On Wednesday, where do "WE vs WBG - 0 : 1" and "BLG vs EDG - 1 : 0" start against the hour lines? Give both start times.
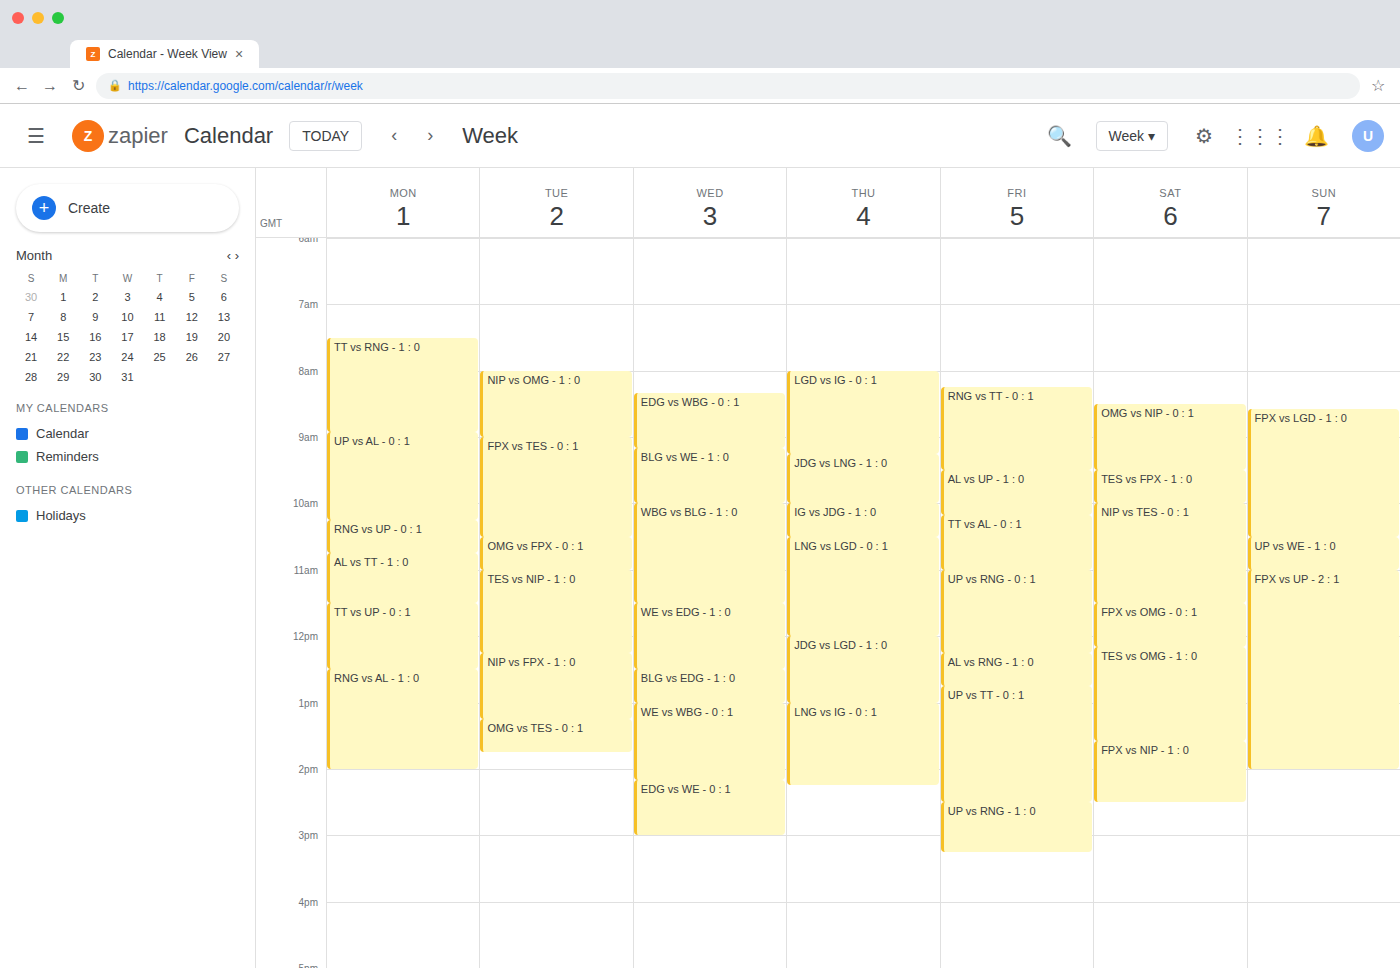
"WE vs WBG - 0 : 1": 1:00 PM, exactly on the 1 PM line. "BLG vs EDG - 1 : 0": 12:30 PM, halfway between the 12 PM and 1 PM lines.